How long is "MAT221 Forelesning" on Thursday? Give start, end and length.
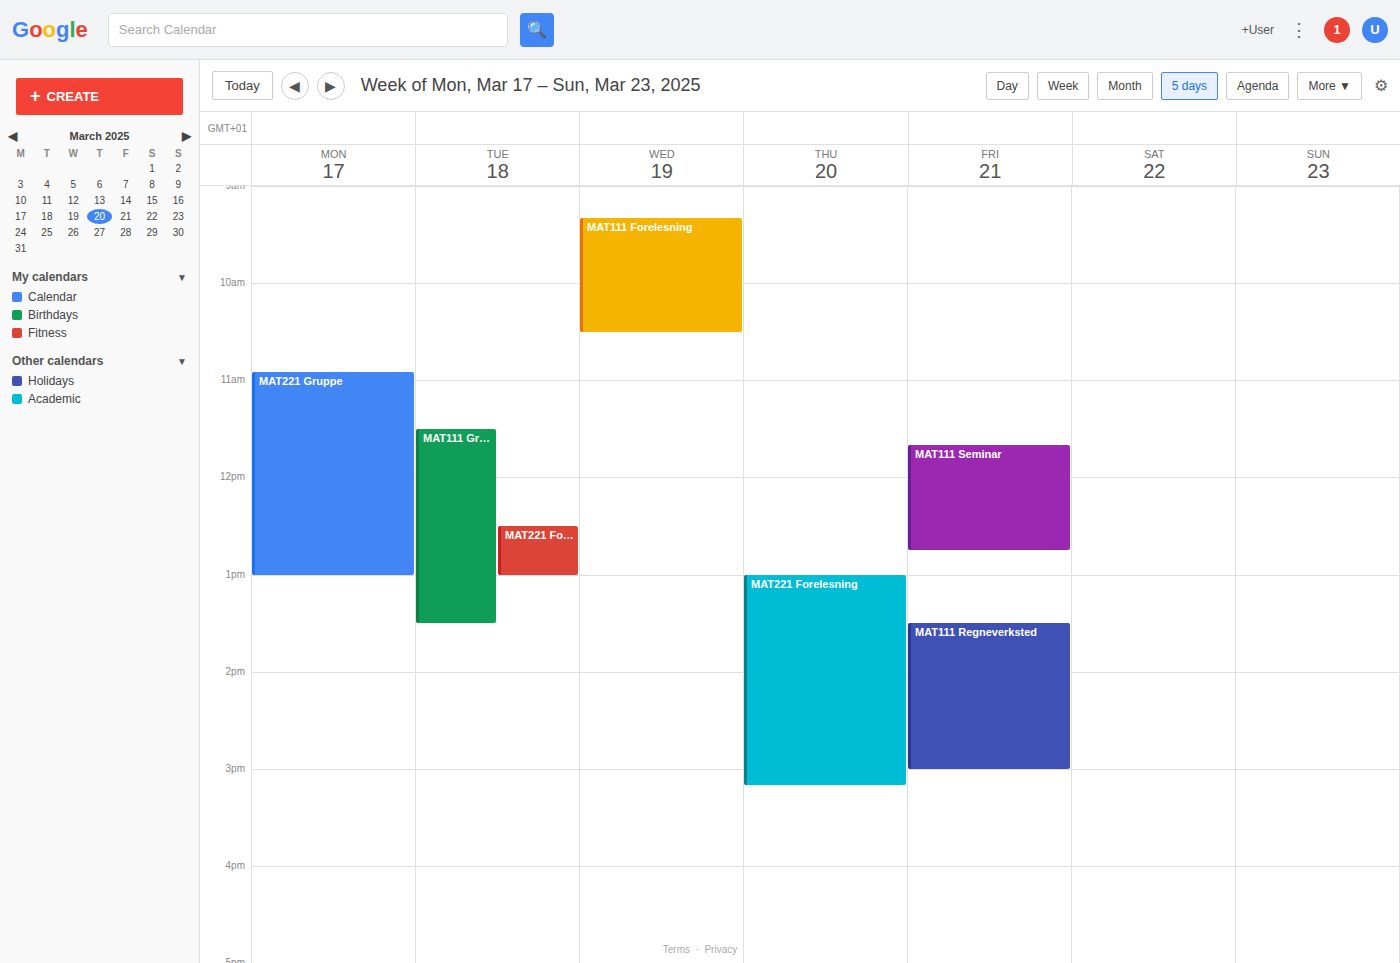
13:00 to 15:10, 2 hours 10 minutes